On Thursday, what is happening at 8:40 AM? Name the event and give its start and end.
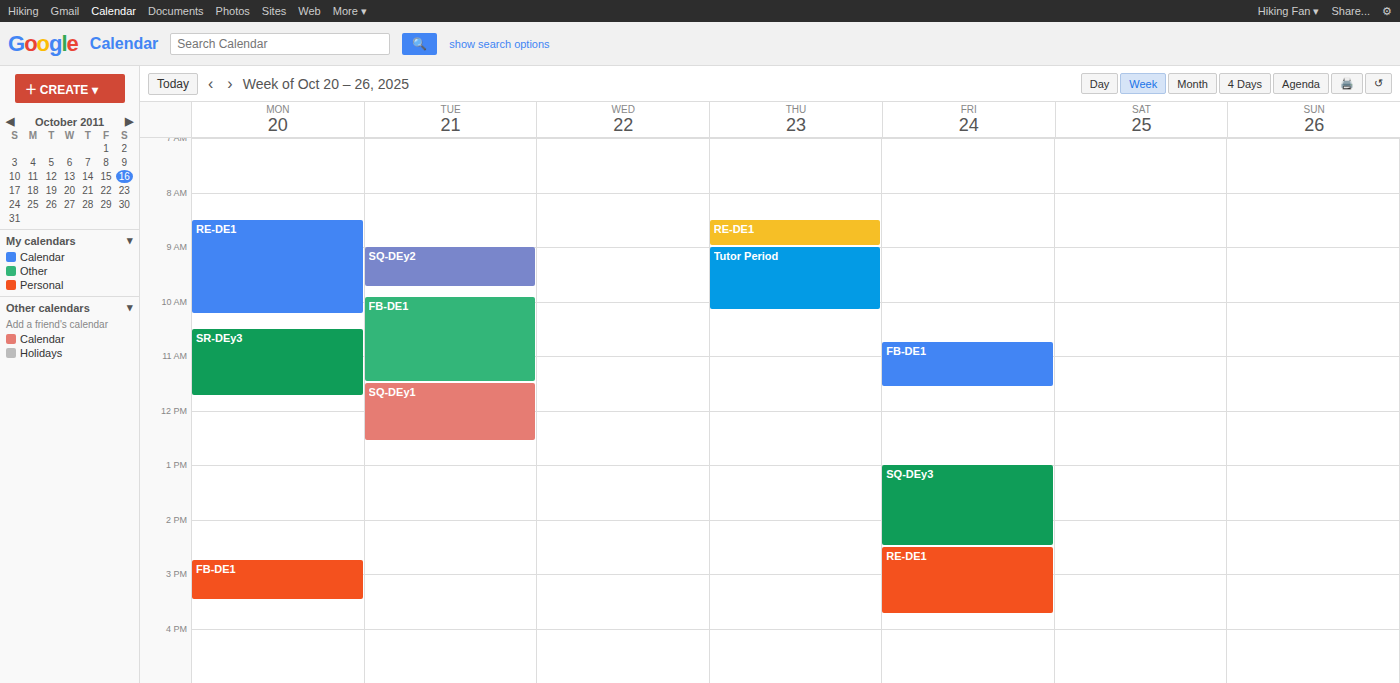
"RE-DE1", 8:30 AM to 9:00 AM